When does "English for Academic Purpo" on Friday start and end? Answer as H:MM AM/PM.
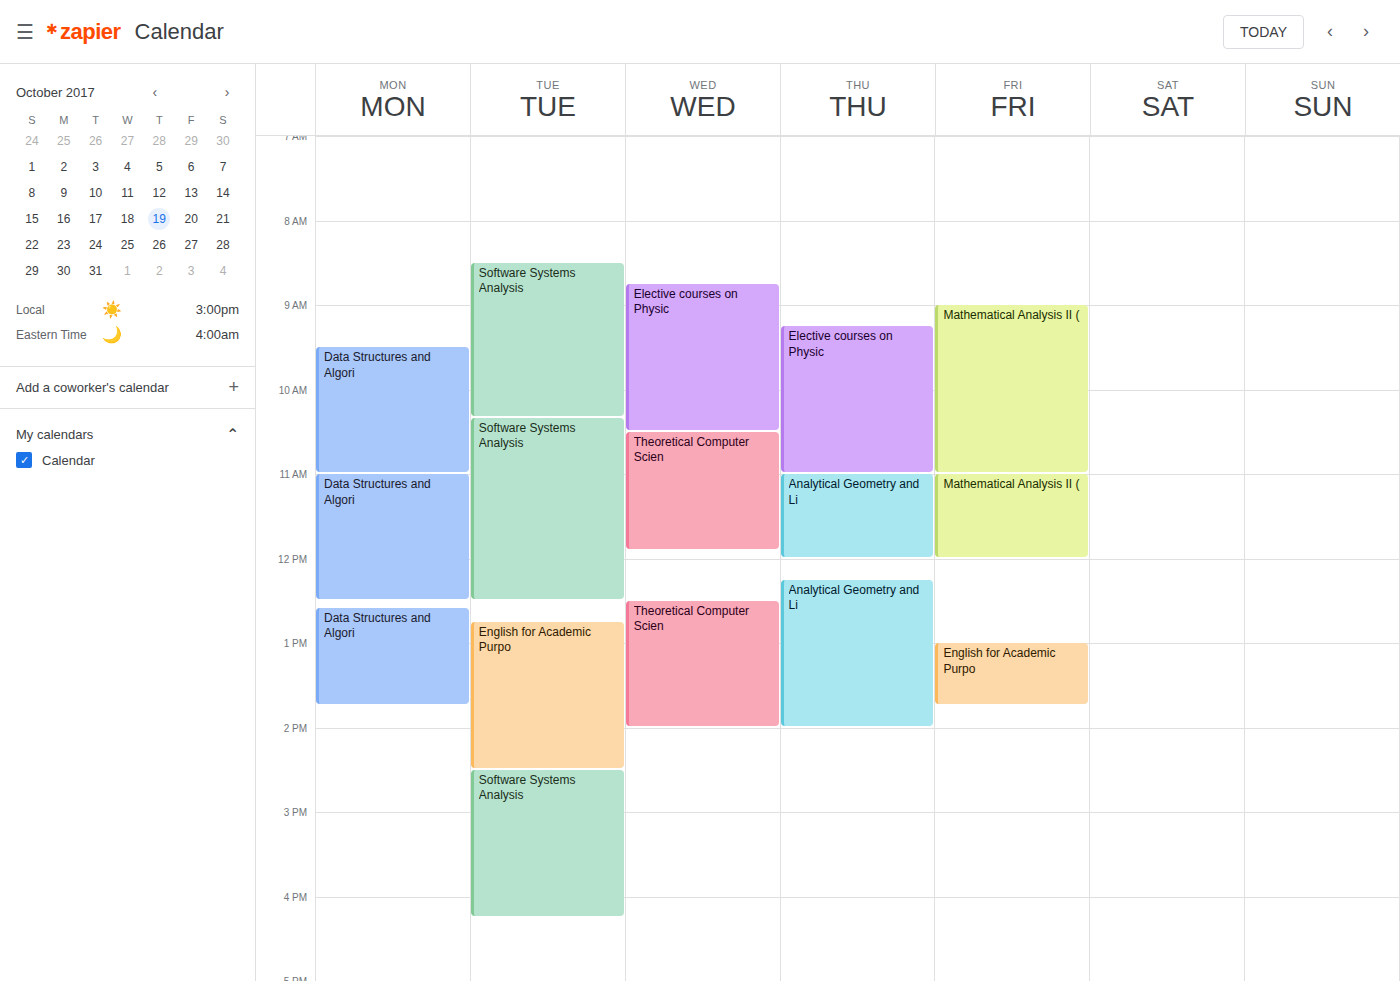
1:00 PM to 1:45 PM